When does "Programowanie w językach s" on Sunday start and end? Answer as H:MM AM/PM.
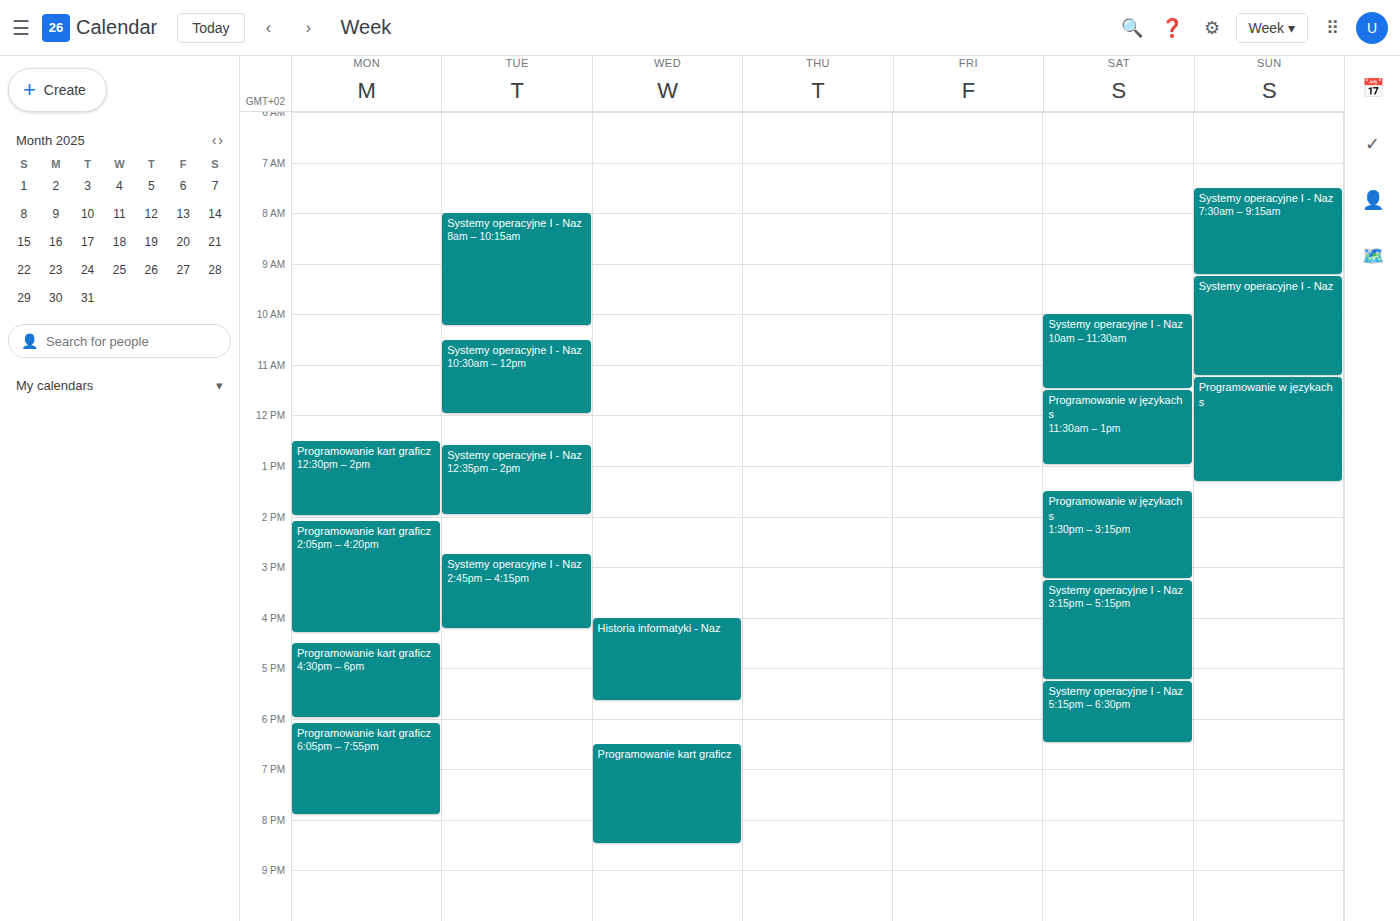
11:15 AM to 1:20 PM